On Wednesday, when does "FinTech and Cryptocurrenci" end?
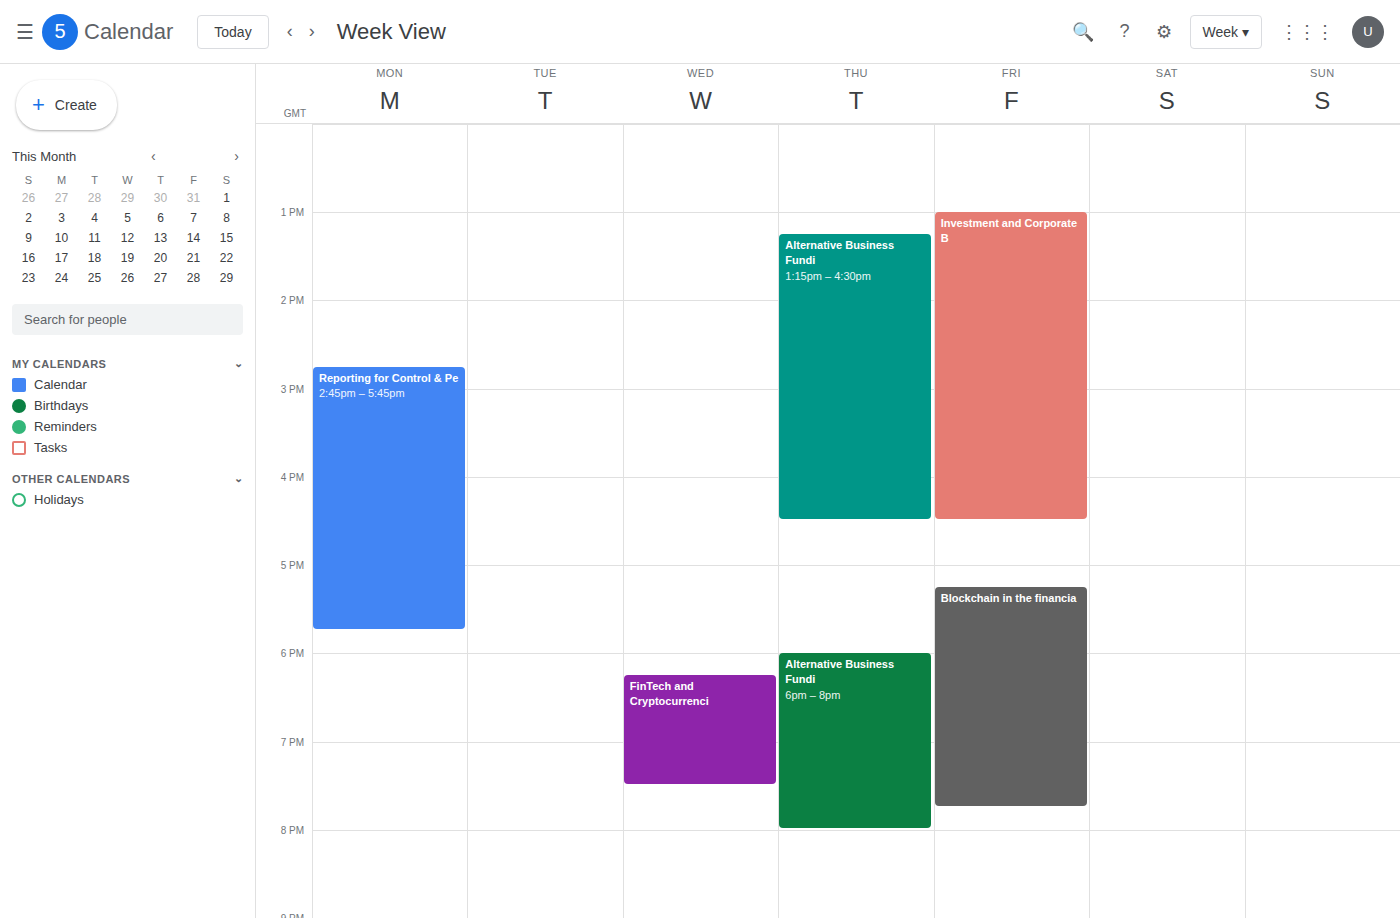
19:30